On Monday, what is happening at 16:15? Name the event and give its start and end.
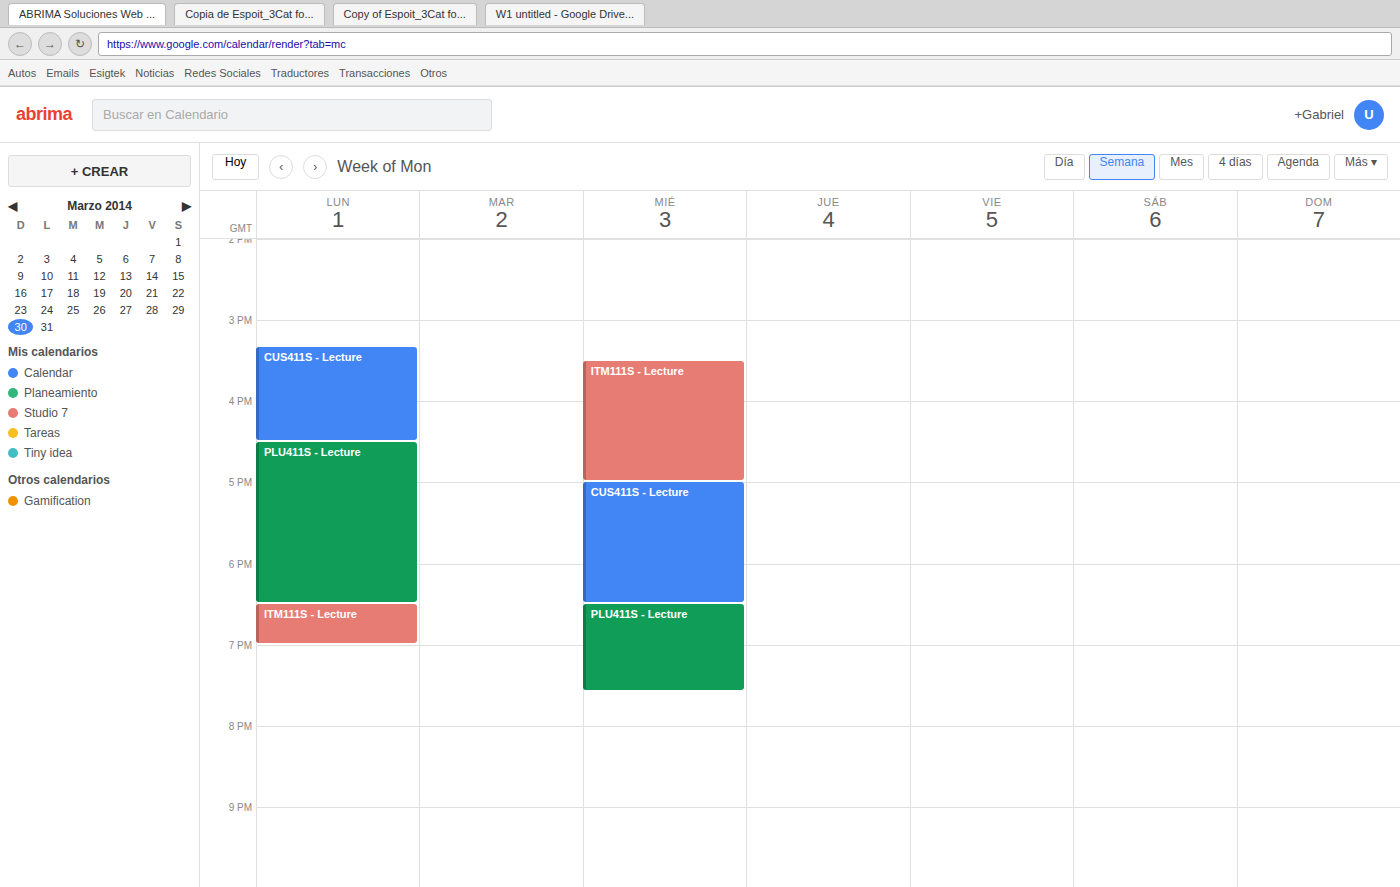
"CUS411S - Lecture", 15:20 to 16:30